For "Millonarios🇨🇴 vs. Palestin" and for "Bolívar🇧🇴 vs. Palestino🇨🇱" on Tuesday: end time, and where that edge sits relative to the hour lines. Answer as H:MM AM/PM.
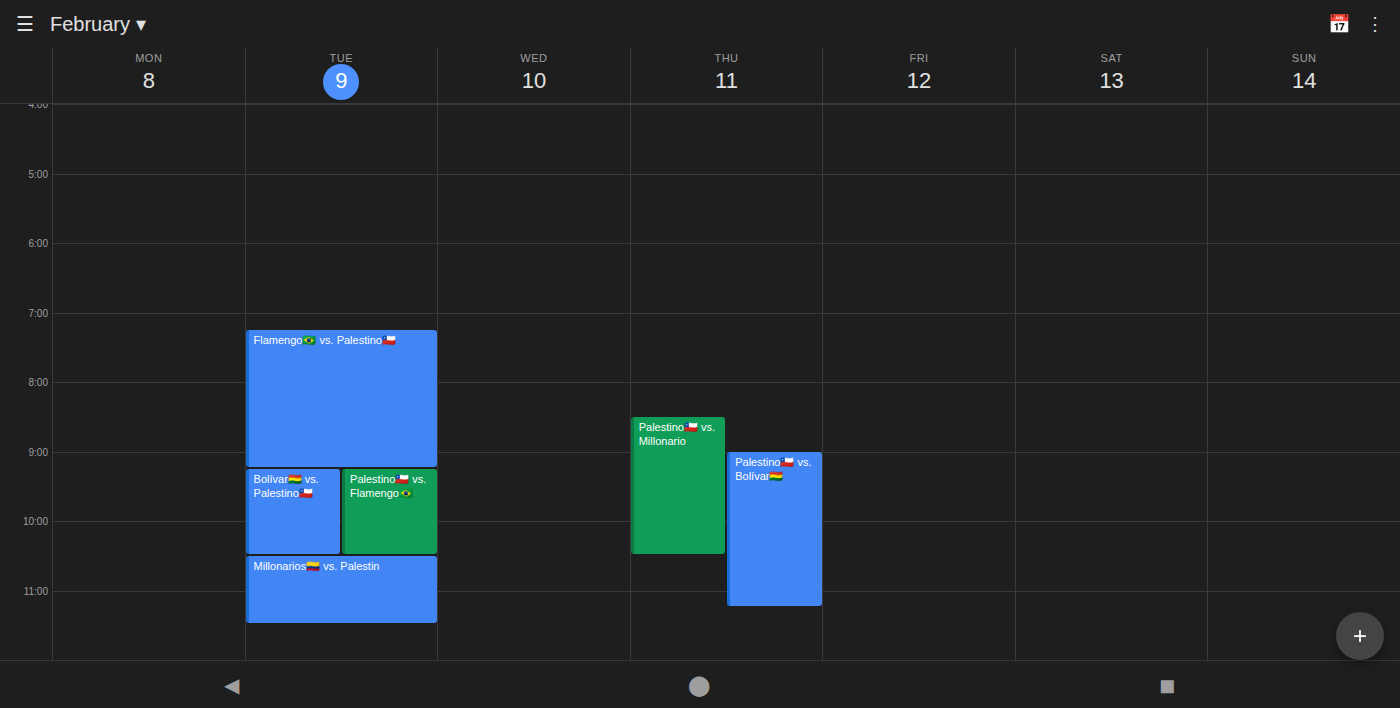
"Millonarios🇨🇴 vs. Palestin": 11:30 PM, halfway between the 11 PM and 12 AM lines. "Bolívar🇧🇴 vs. Palestino🇨🇱": 10:30 PM, halfway between the 10 PM and 11 PM lines.